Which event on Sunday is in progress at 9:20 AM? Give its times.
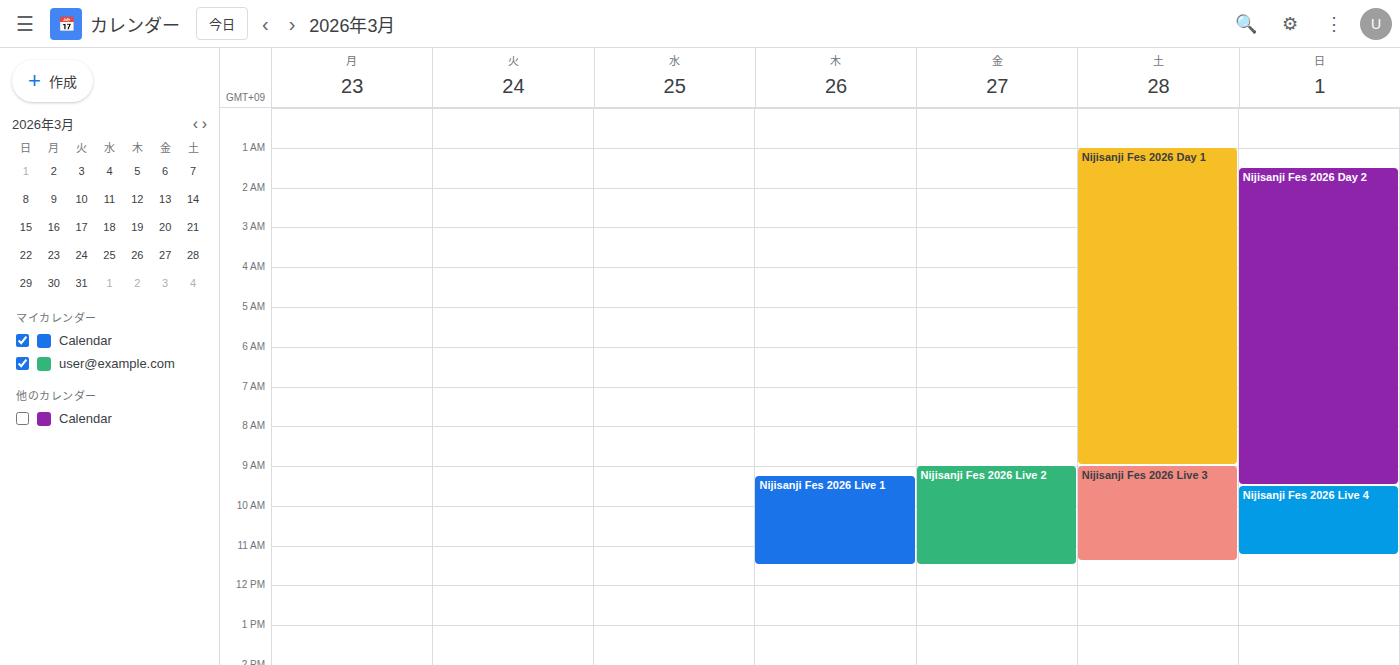
"Nijisanji Fes 2026 Day 2", 1:30 AM to 9:30 AM